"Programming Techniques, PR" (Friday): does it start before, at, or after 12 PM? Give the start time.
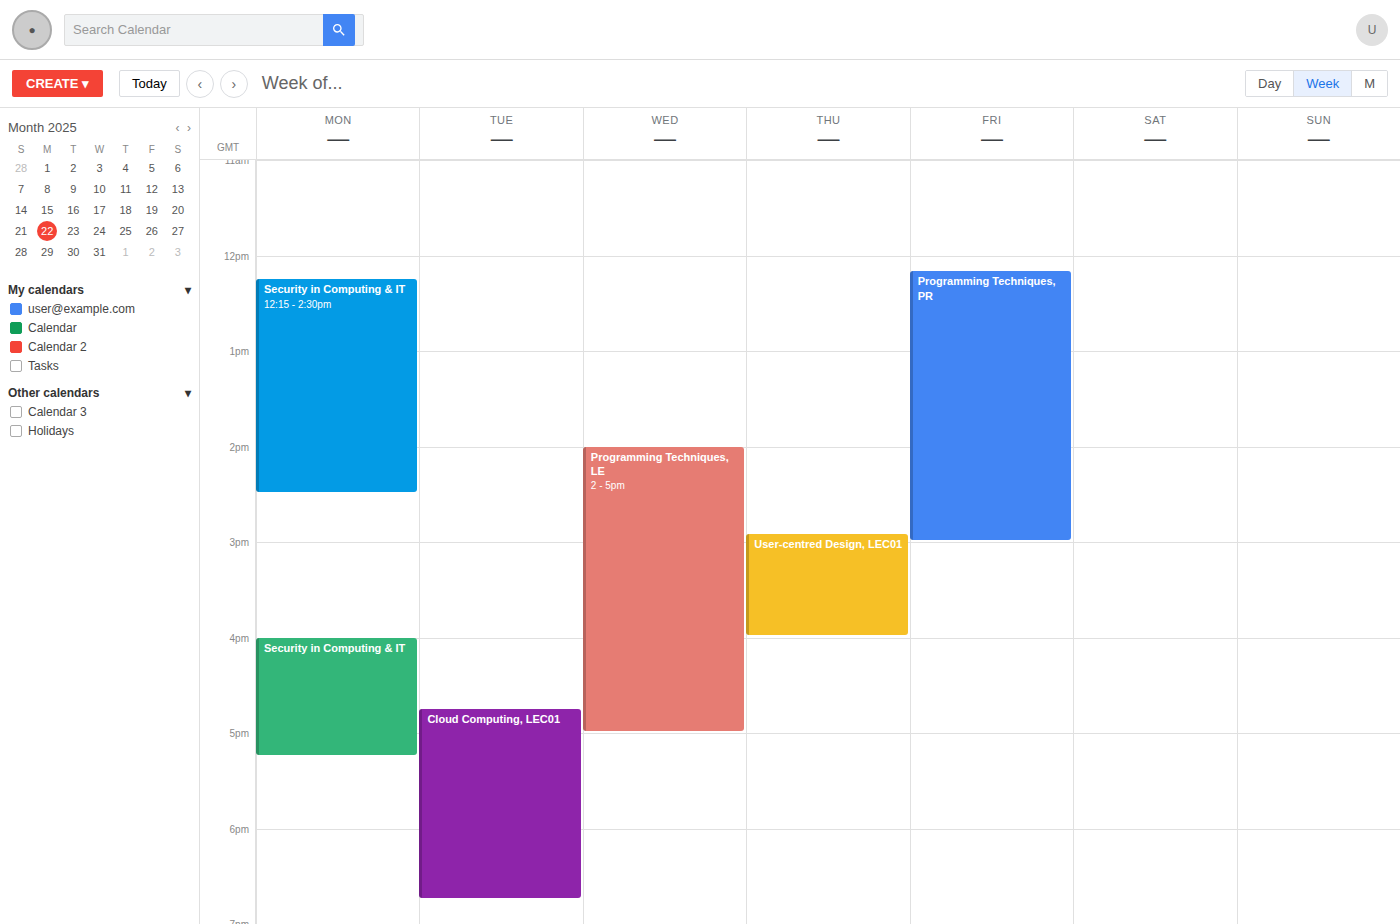
12:10 PM -- after 12 PM, 10 minutes below the 12 PM line.